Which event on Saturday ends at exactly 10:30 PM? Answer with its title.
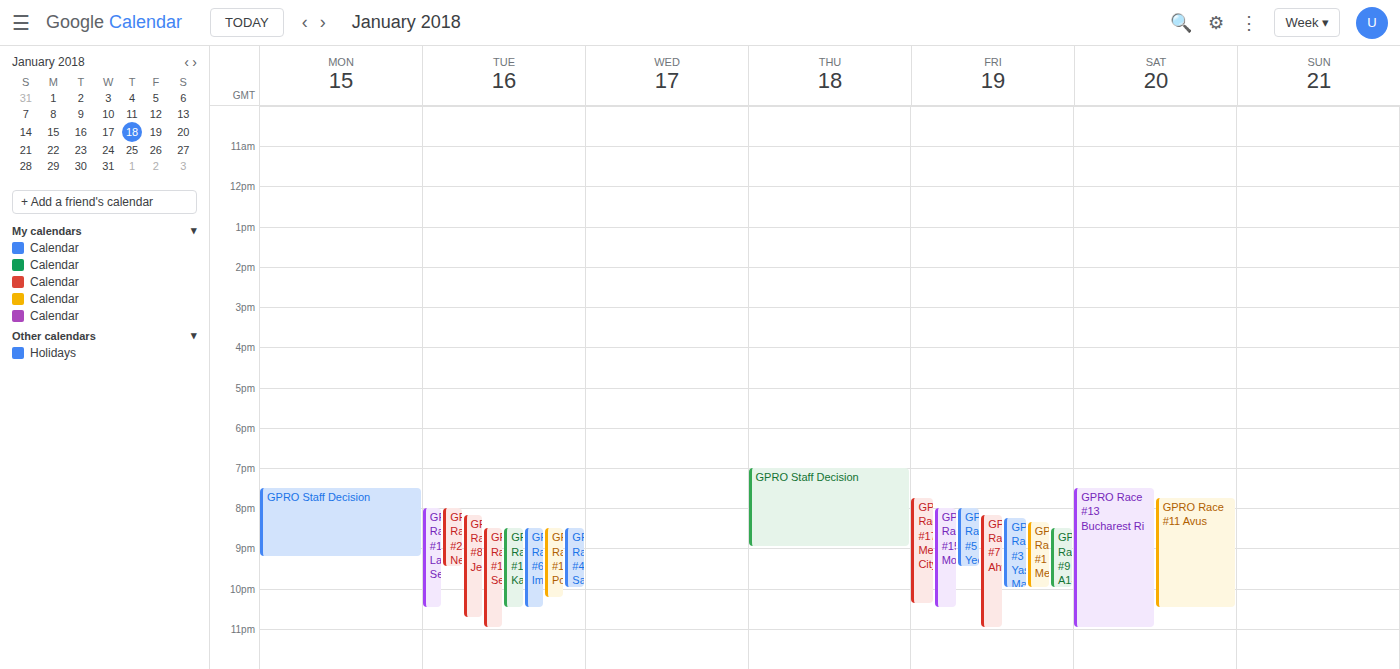
"GPRO Race #11 Avus"